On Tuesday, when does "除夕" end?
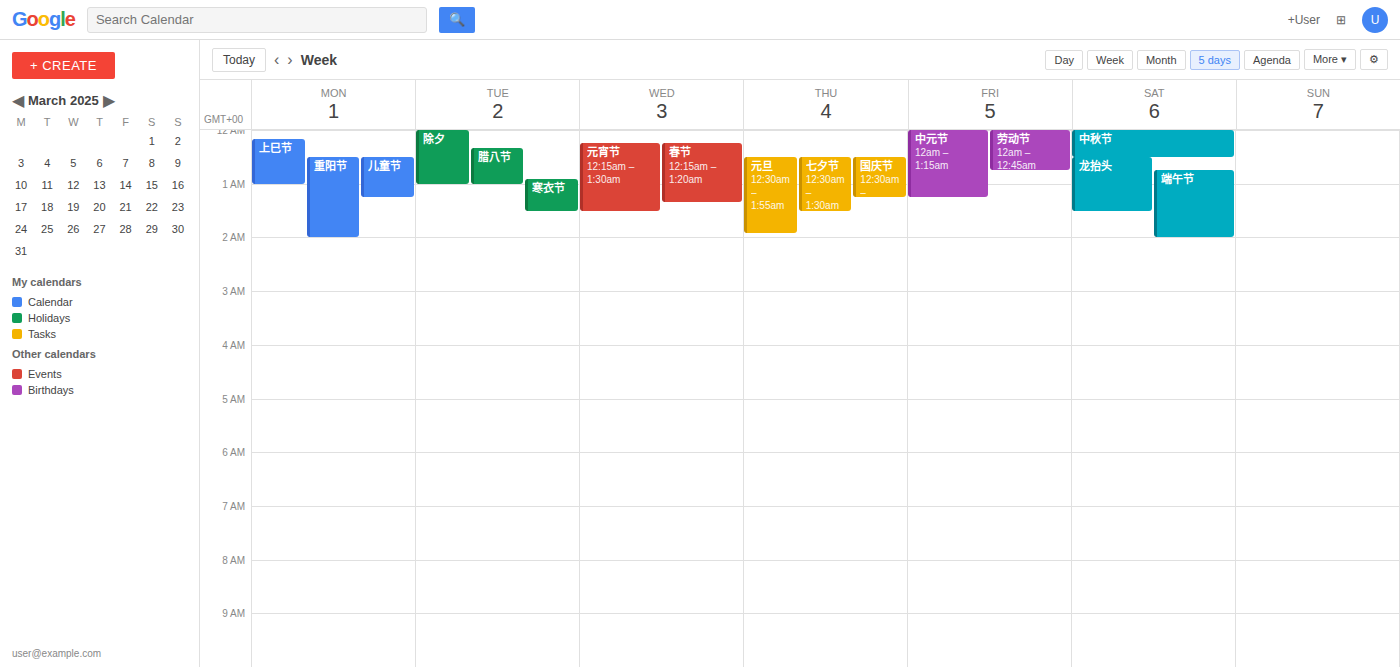
1:00 AM